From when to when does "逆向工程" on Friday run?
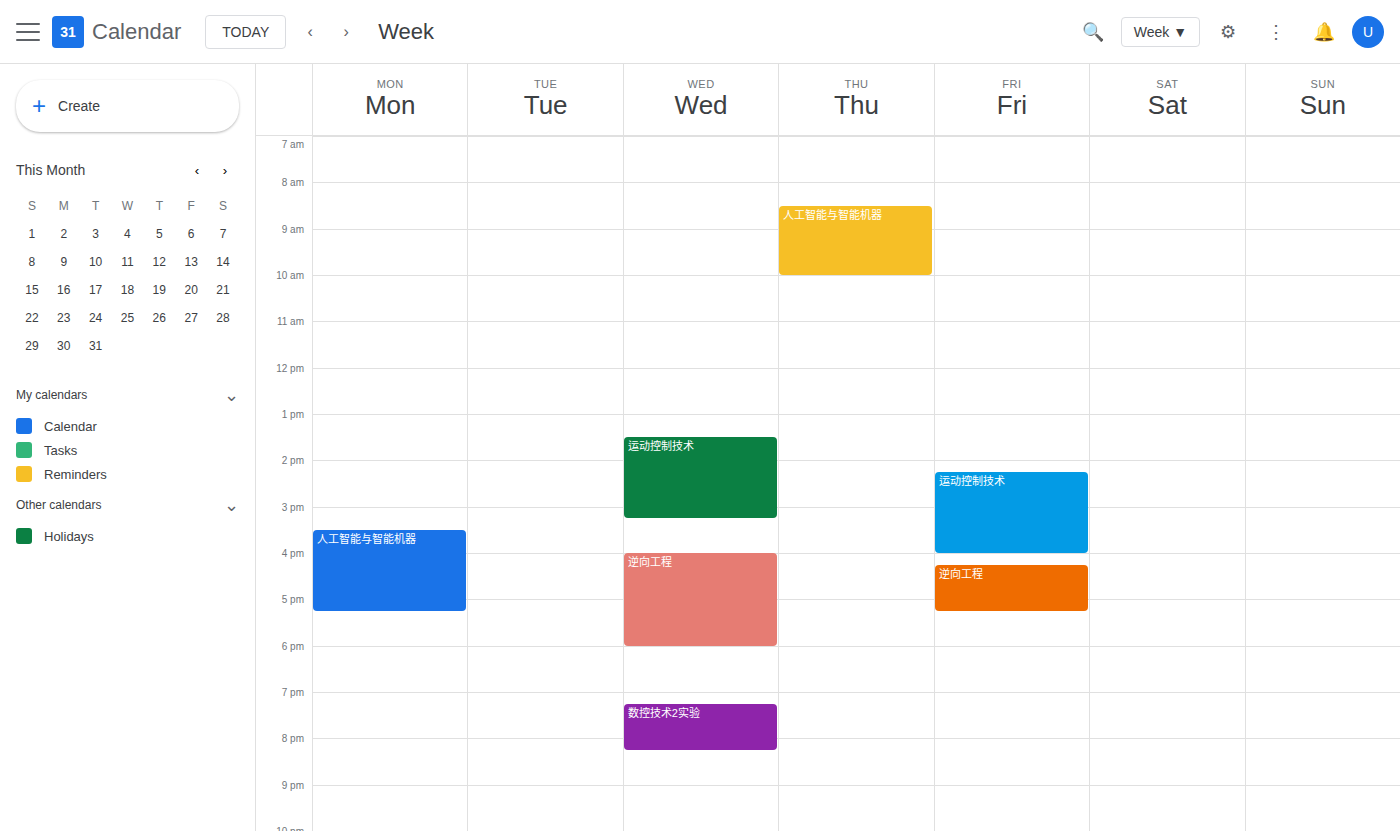
4:15 PM to 5:15 PM